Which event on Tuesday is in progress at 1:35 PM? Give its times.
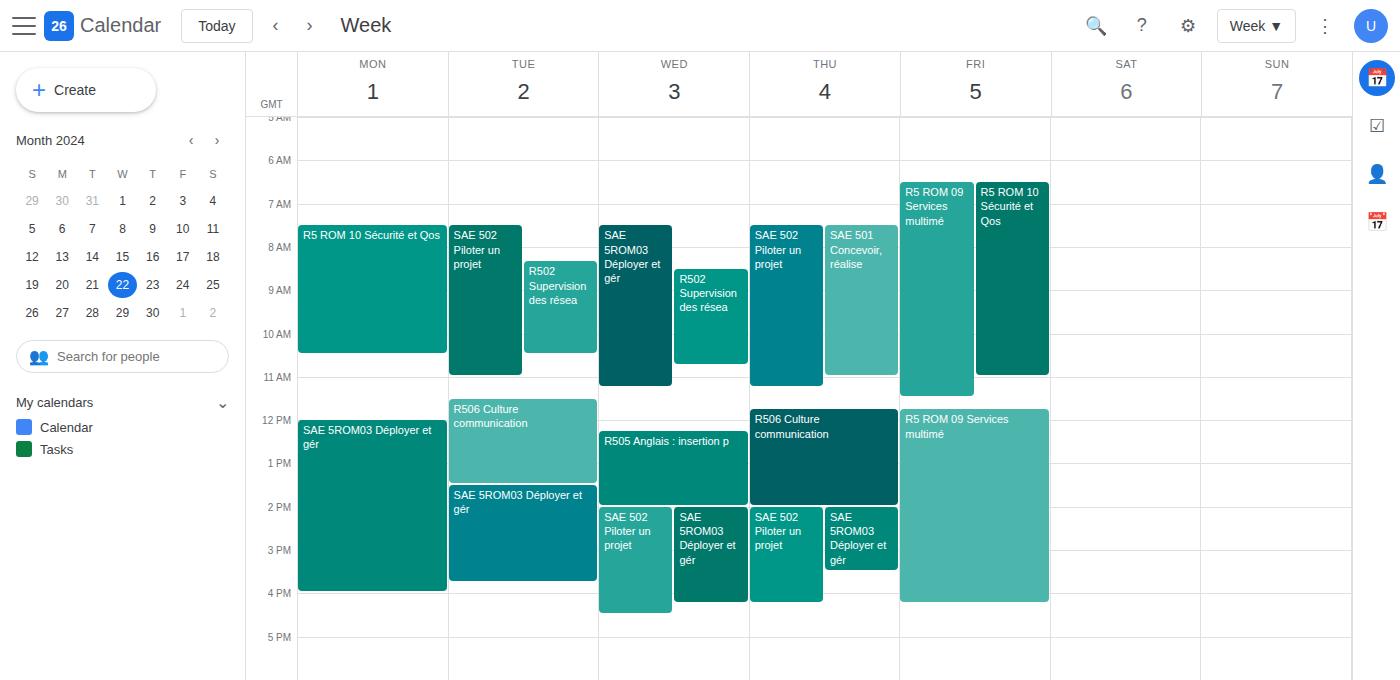
"SAE 5ROM03 Déployer et gér", 1:30 PM to 3:45 PM